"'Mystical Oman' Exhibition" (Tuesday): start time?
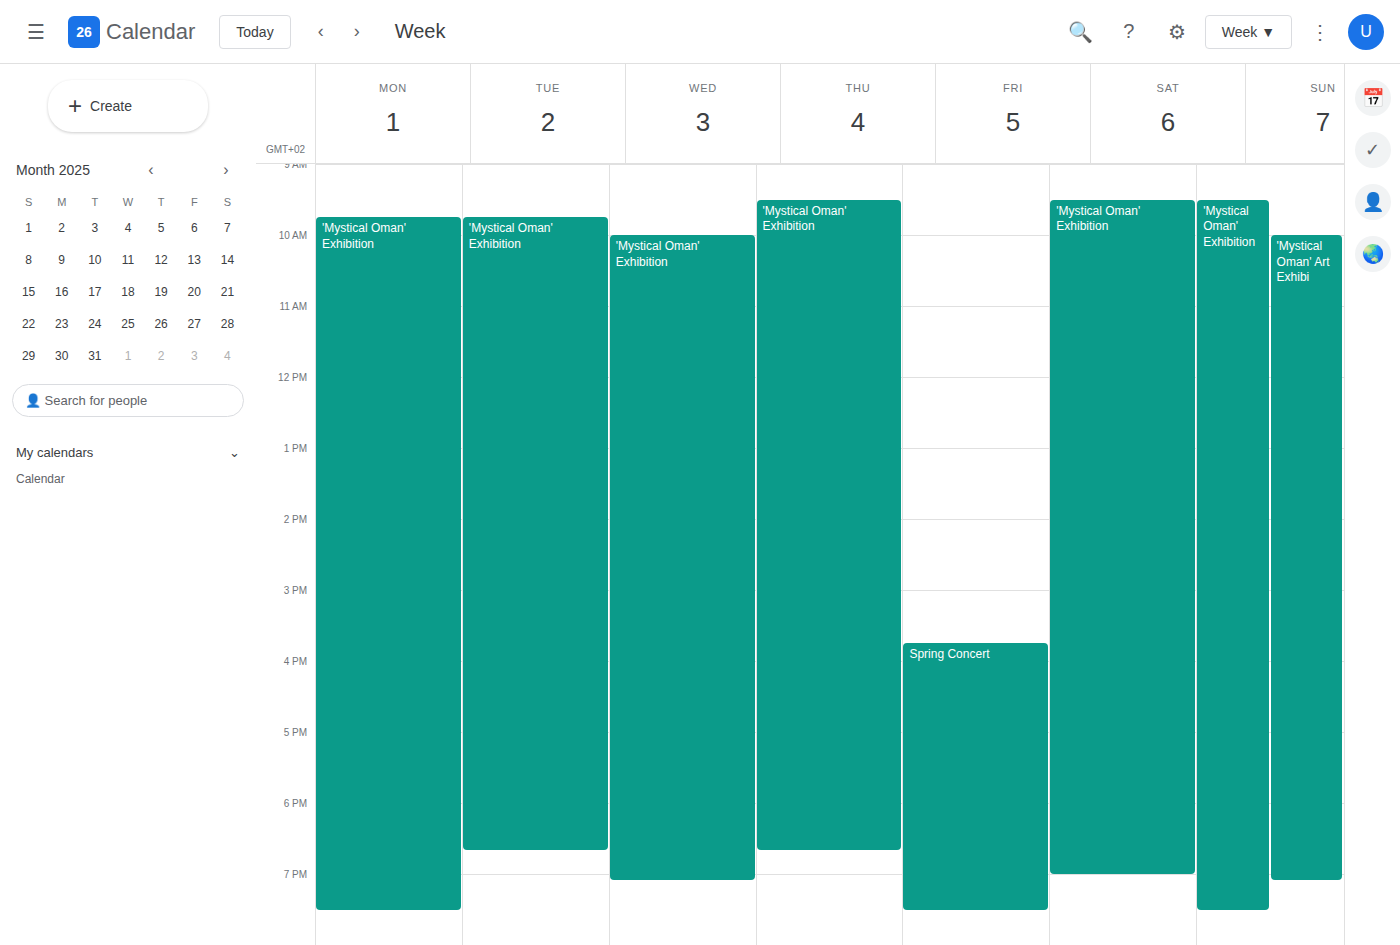
9:45 AM